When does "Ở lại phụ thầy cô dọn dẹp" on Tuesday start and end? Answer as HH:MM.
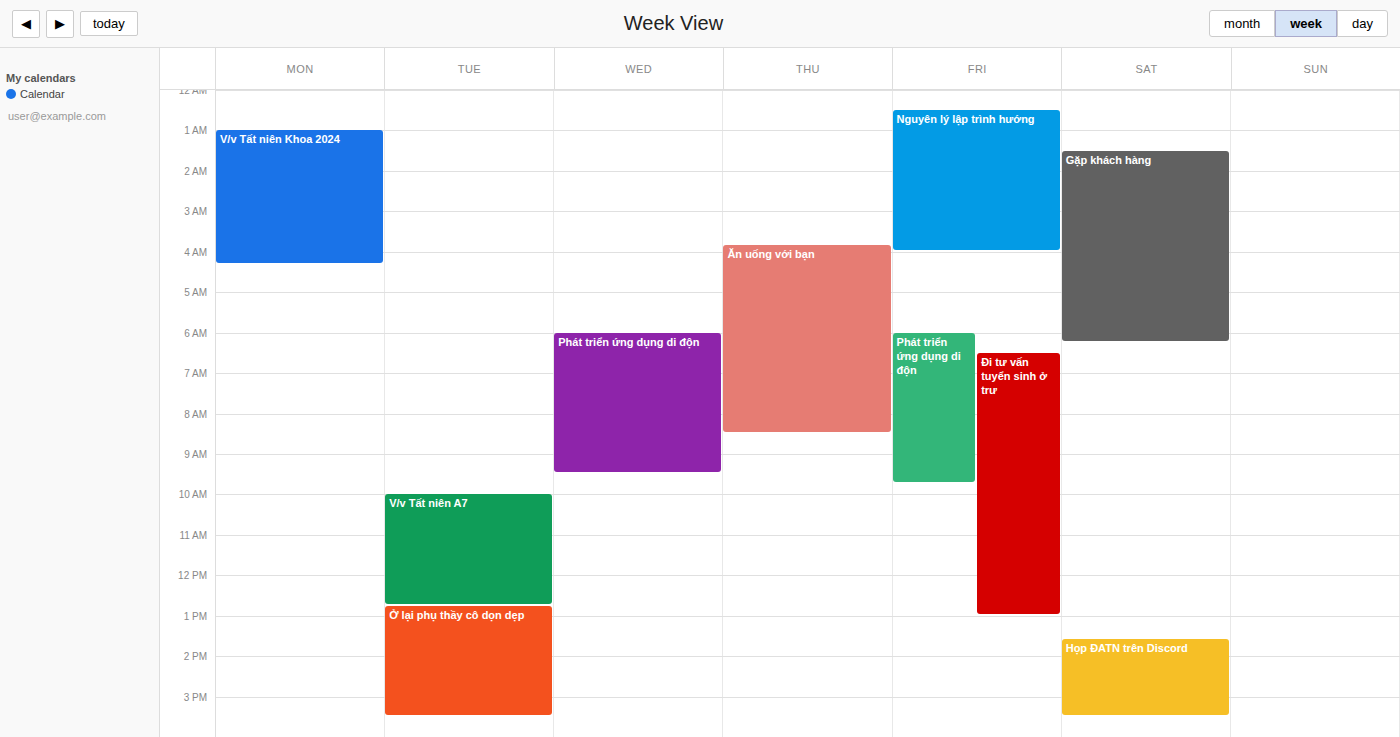
12:45 to 15:30